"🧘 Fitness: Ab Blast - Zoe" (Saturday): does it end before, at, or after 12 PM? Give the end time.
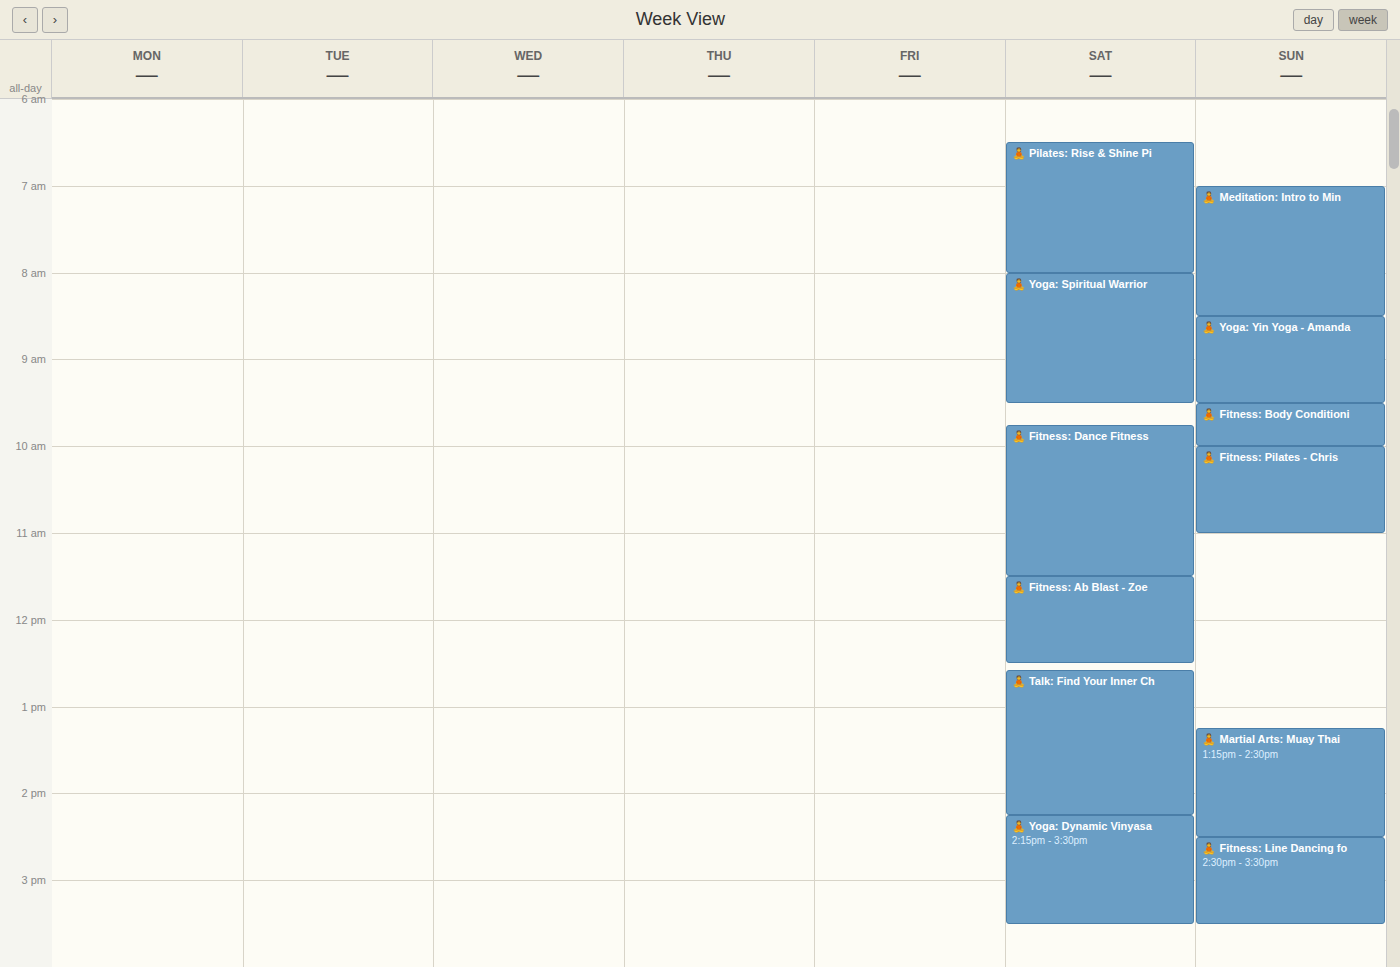
12:30 PM -- after 12 PM, 30 minutes below the 12 PM line.